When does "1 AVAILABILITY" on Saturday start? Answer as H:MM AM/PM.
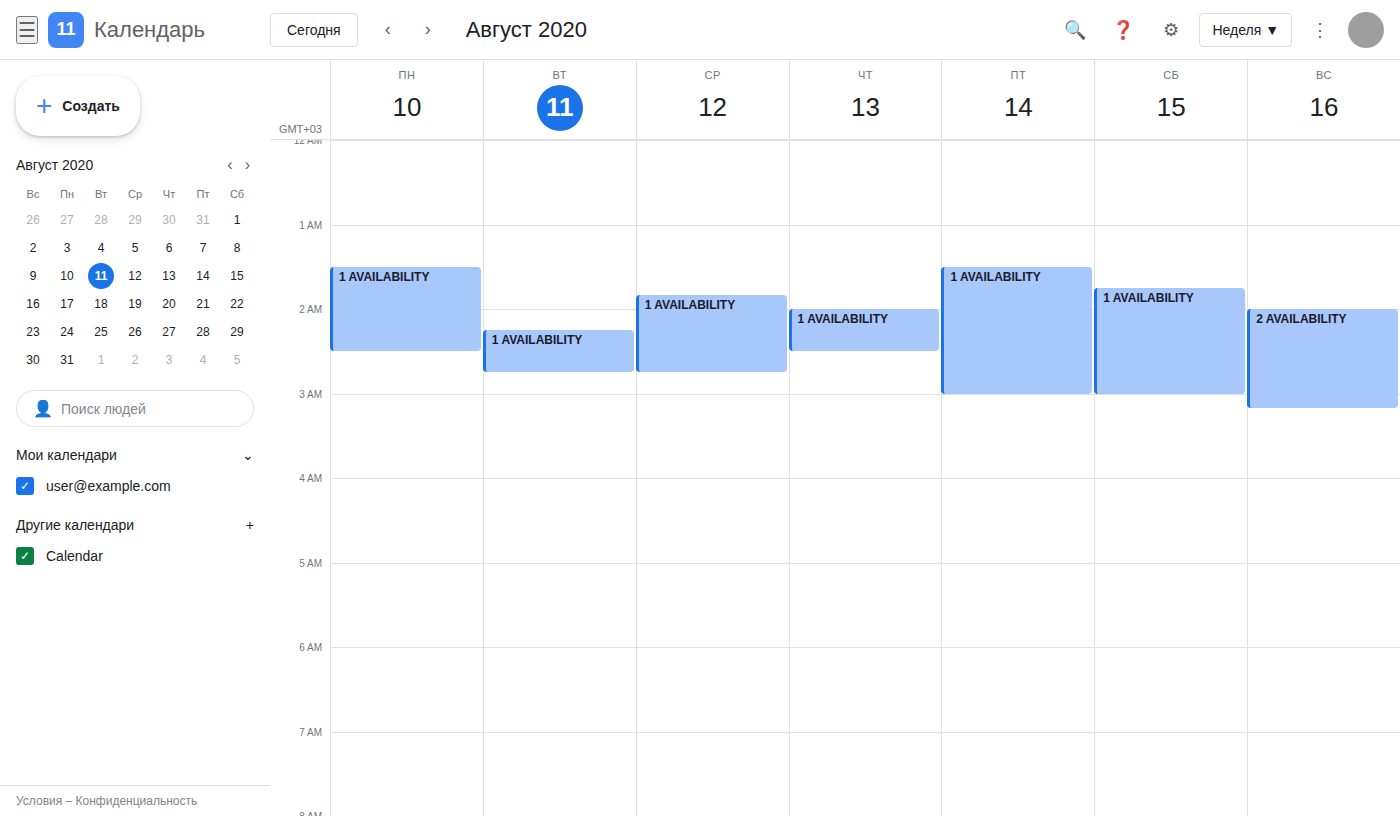
1:45 AM